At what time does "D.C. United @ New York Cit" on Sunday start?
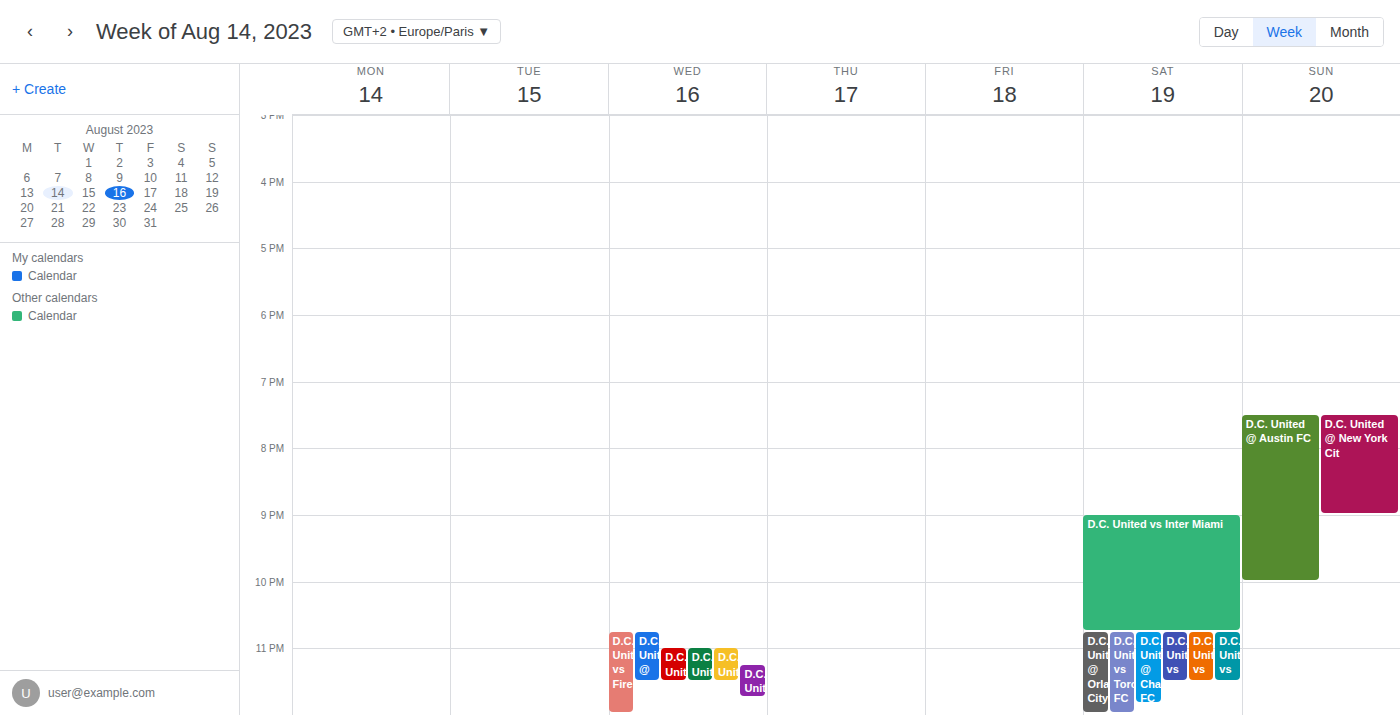
7:30 PM